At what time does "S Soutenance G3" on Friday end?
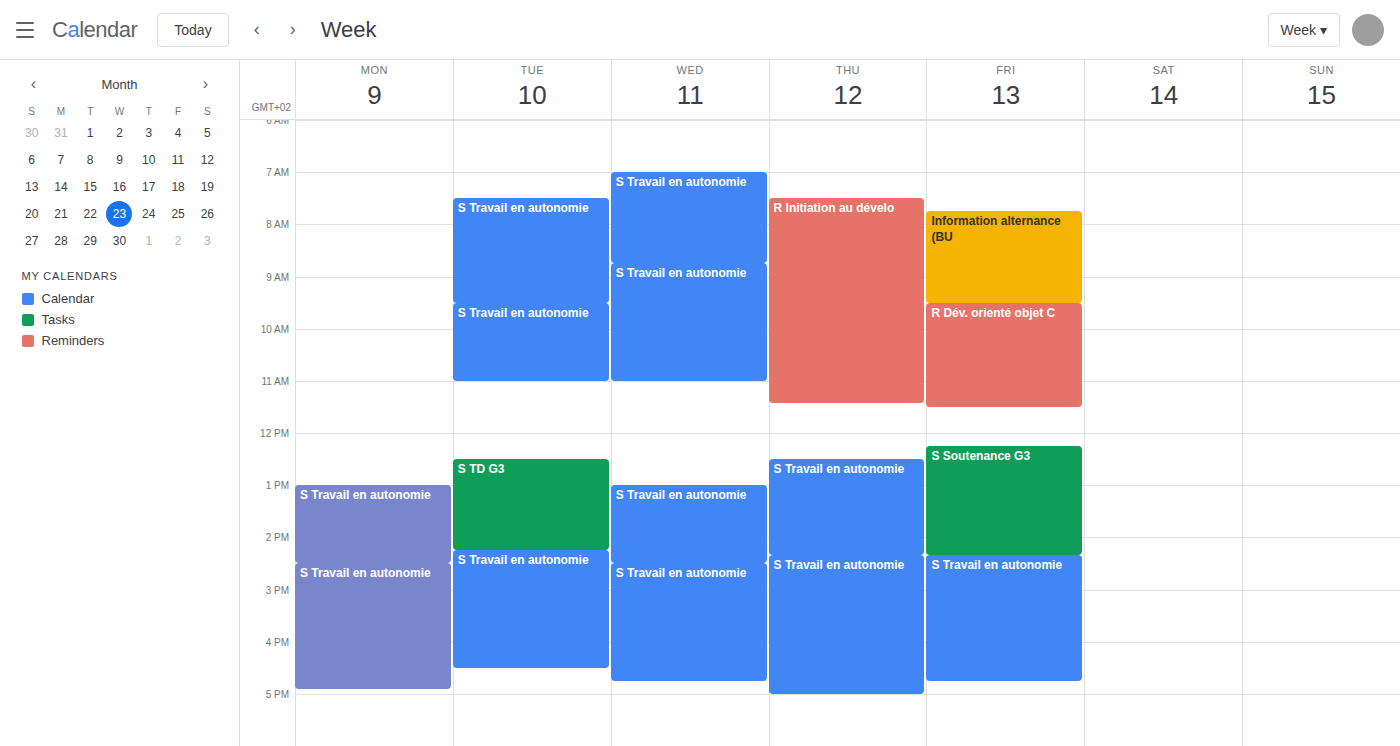
2:20 PM